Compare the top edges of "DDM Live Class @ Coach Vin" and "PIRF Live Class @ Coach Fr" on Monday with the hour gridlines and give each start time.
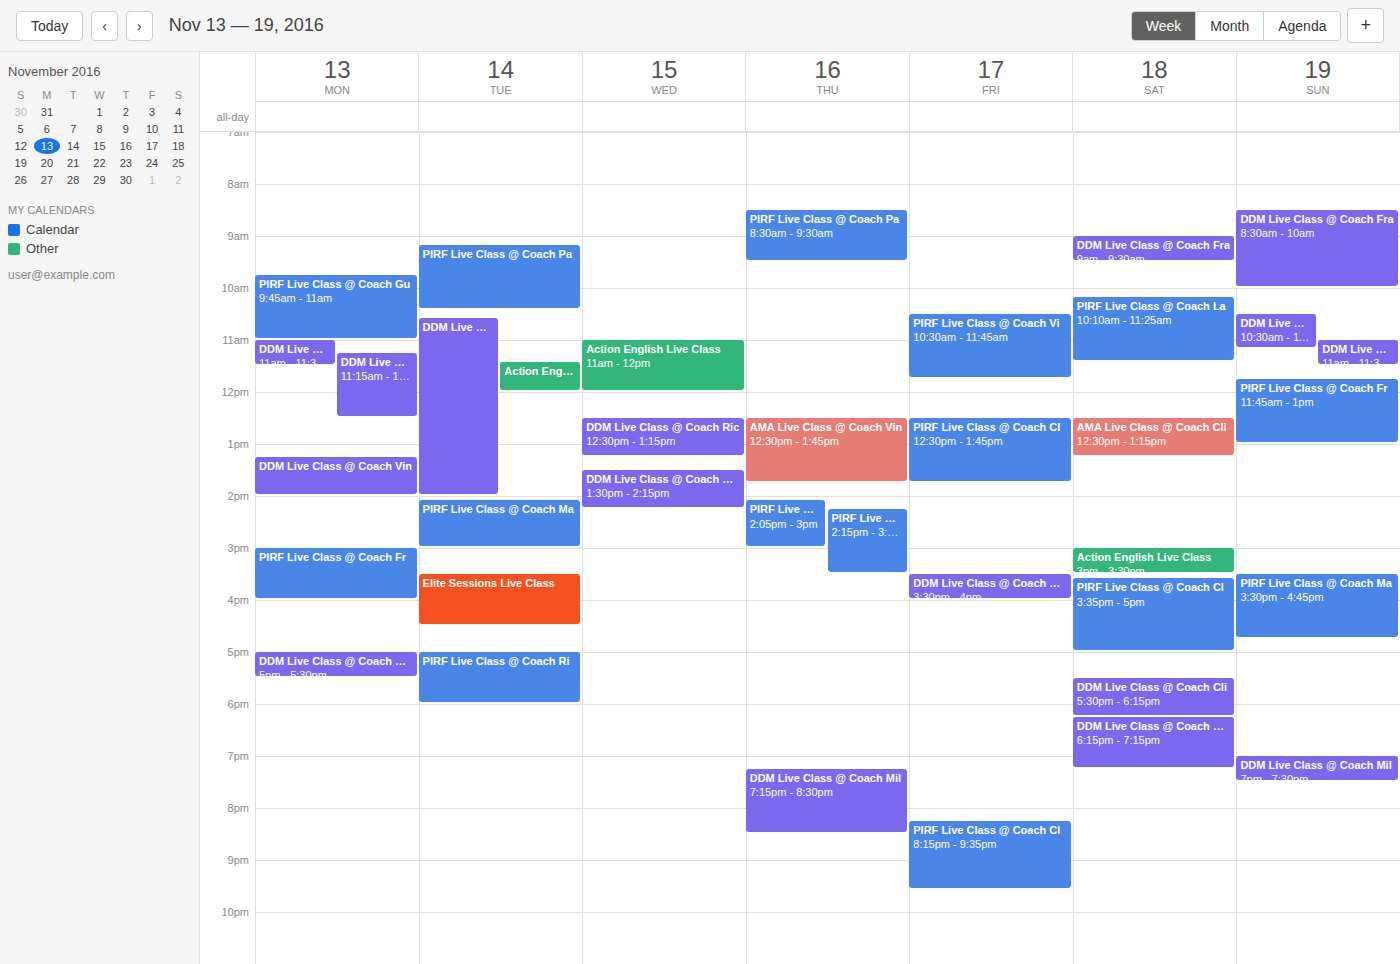
"DDM Live Class @ Coach Vin": 1:15 PM, neither: a quarter of the way from the 1 PM line to the 2 PM line. "PIRF Live Class @ Coach Fr": 3:00 PM, exactly on the 3 PM line.